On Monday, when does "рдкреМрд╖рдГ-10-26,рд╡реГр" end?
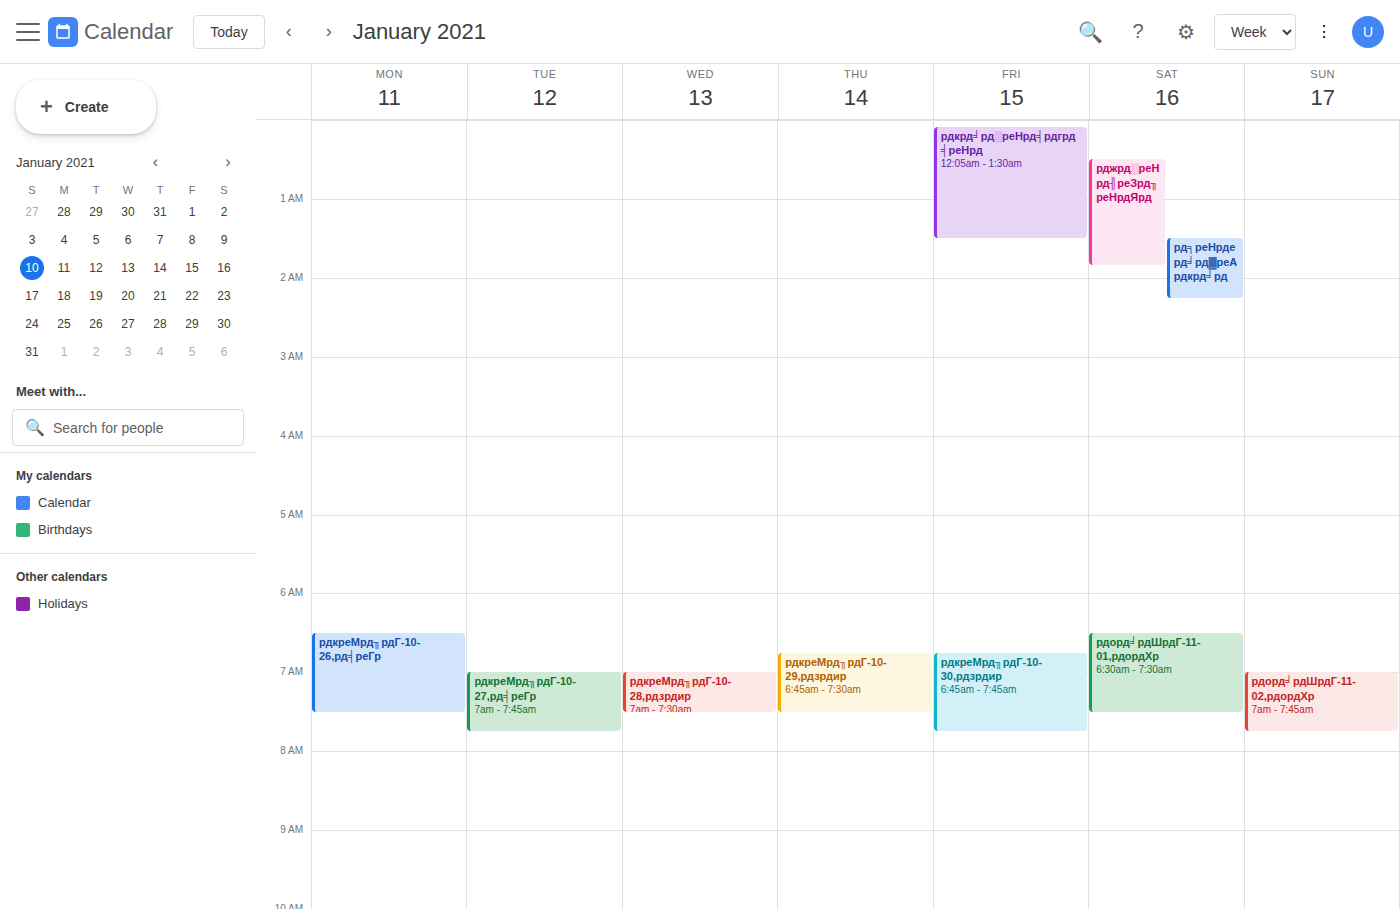
7:30 AM